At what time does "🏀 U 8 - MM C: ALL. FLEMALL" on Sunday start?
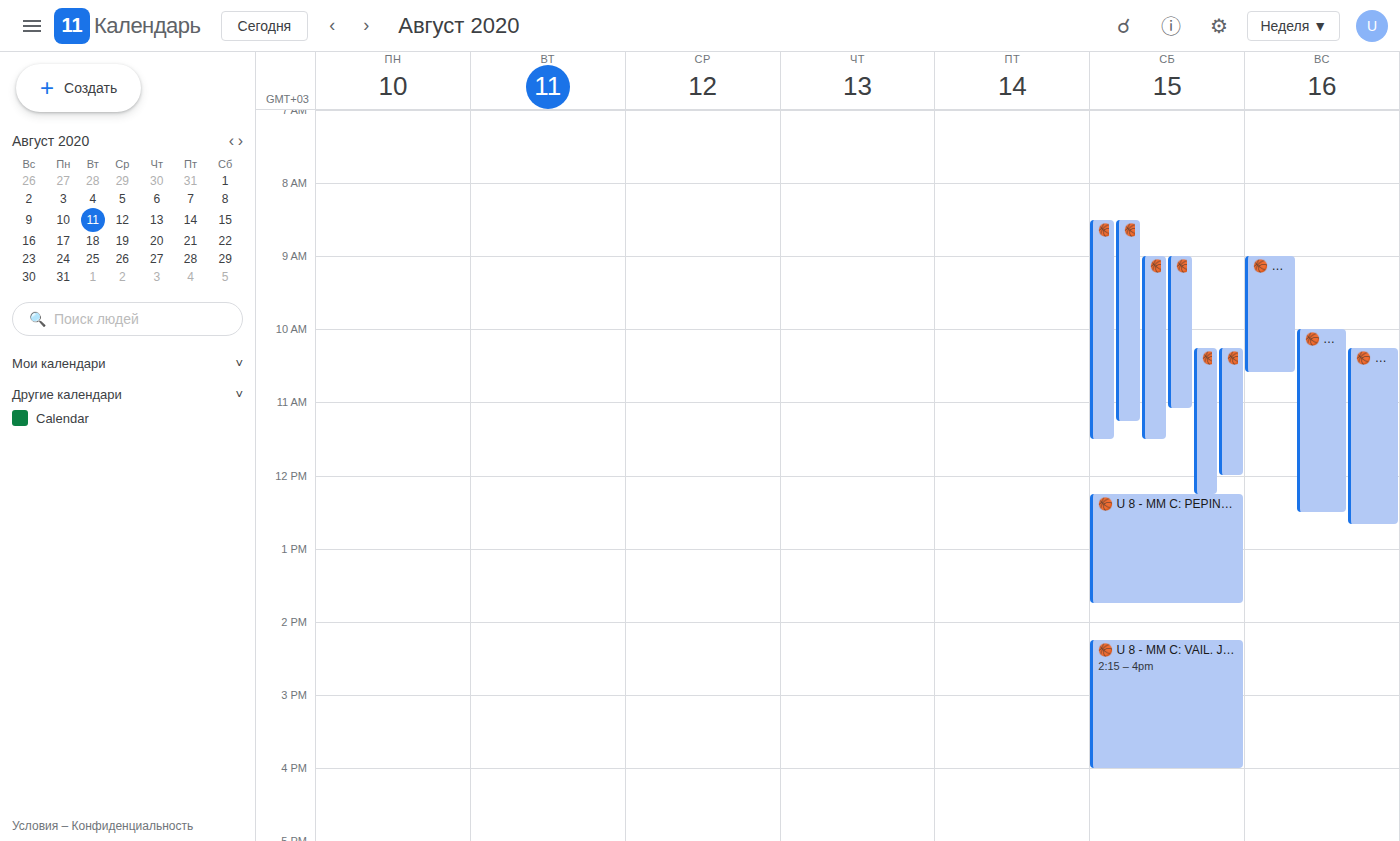
10:15 AM